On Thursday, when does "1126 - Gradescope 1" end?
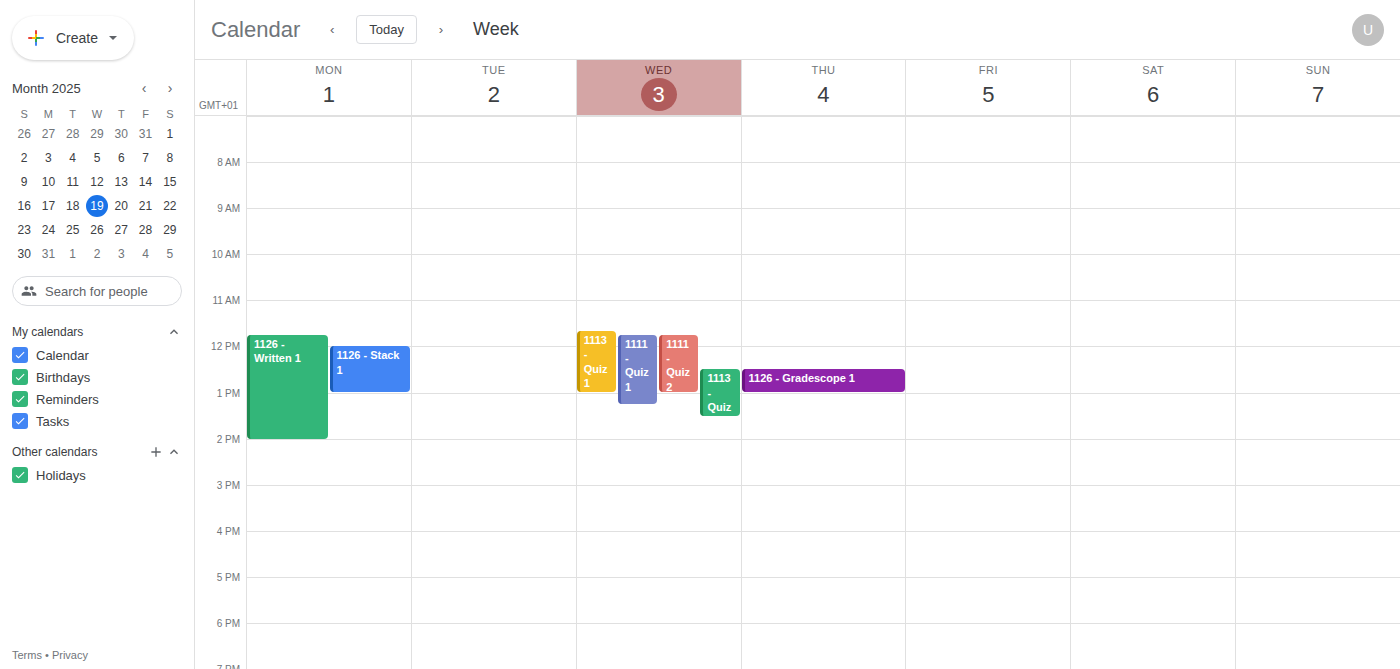
1:00 PM